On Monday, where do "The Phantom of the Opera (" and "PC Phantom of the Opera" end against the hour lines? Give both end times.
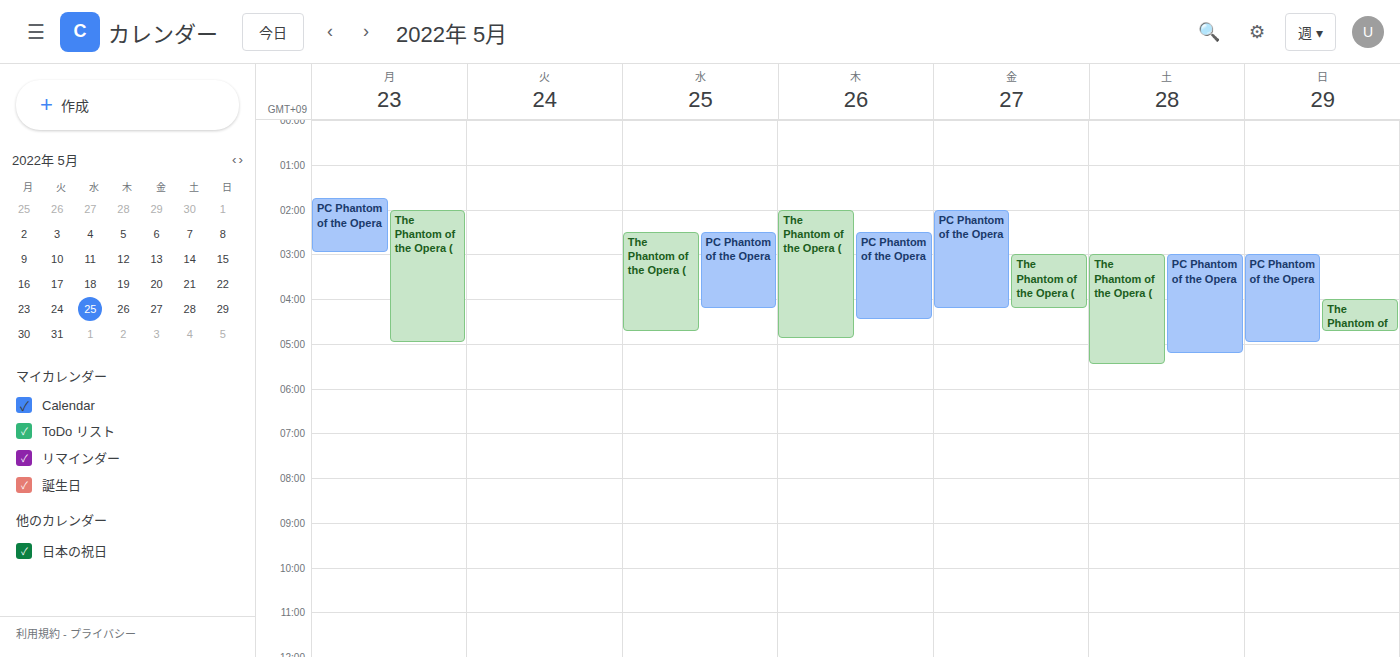
"The Phantom of the Opera (": 5:00 AM, exactly on the 5 AM line. "PC Phantom of the Opera": 3:00 AM, exactly on the 3 AM line.